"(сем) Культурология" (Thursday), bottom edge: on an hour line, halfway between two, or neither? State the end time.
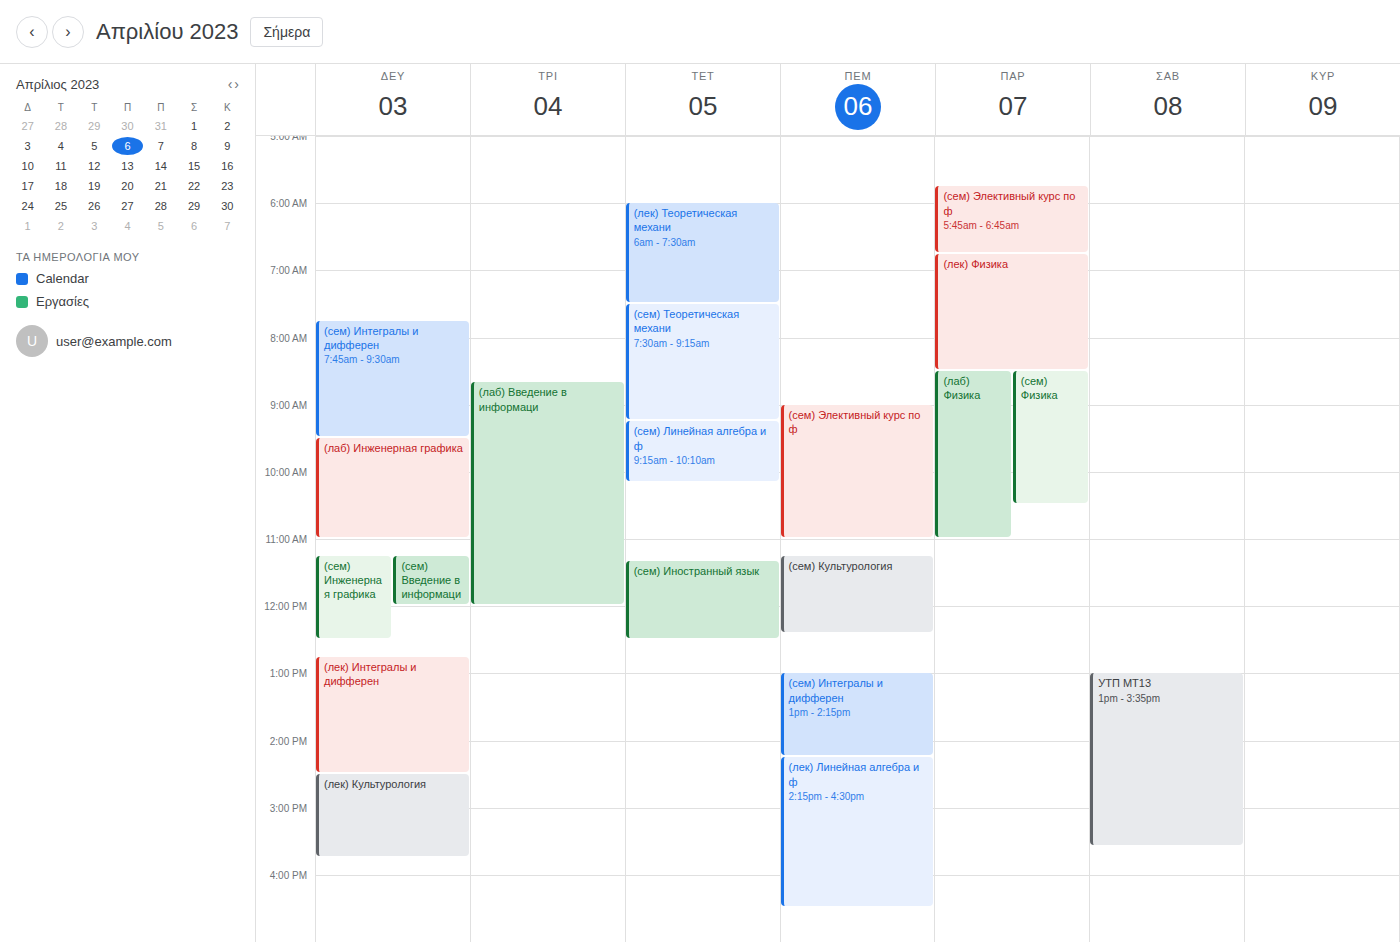
12:25 -- neither: 25 minutes below the 12:00 line and 35 minutes above the 13:00 line.